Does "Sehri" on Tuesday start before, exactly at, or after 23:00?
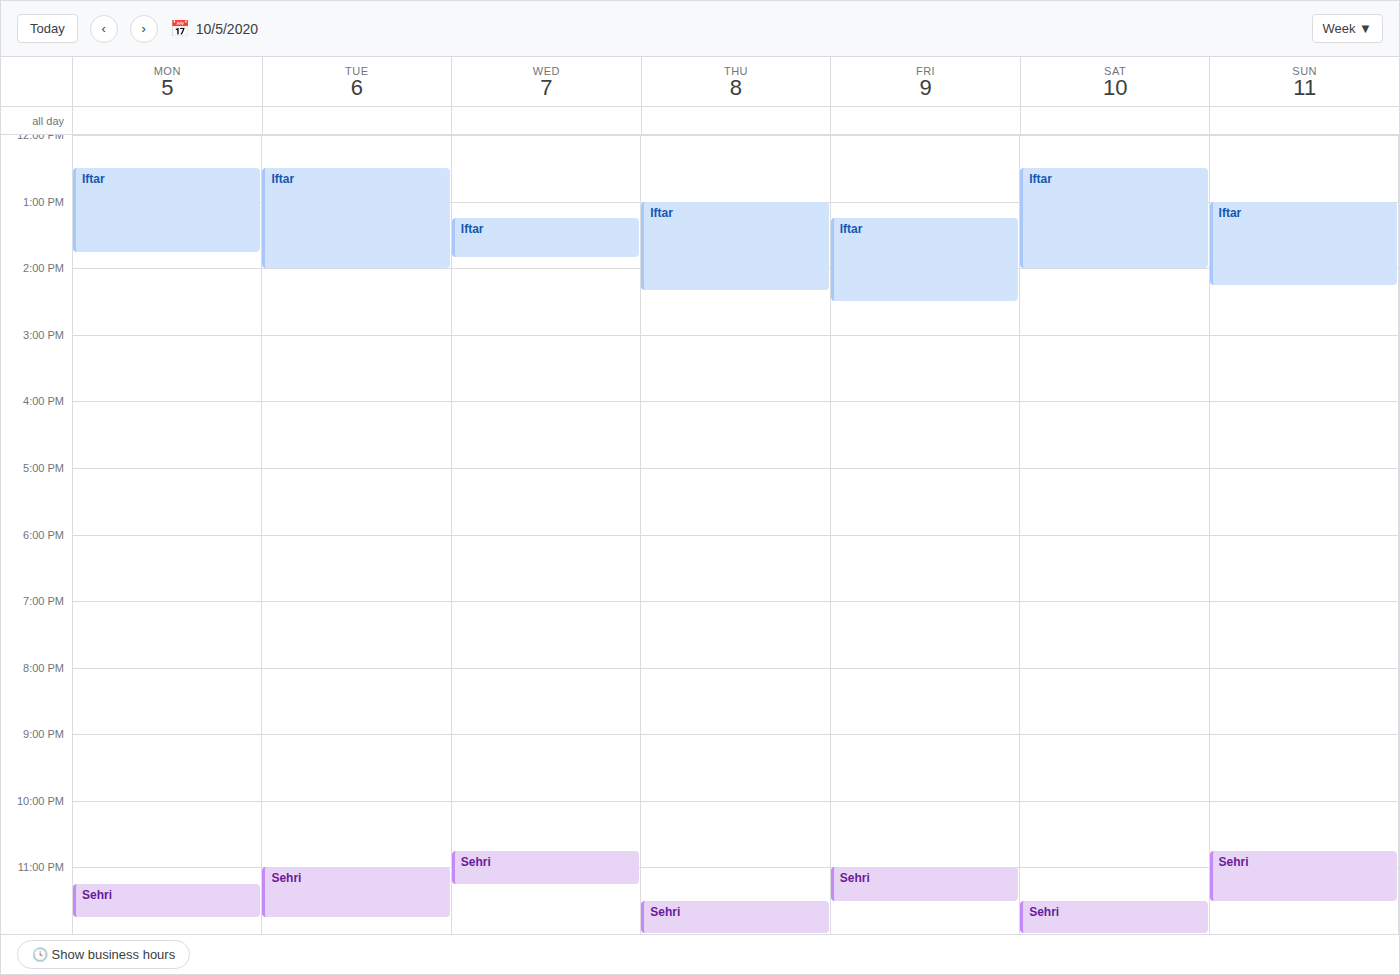
23:00 -- exactly at 23:00, on the 23:00 line.